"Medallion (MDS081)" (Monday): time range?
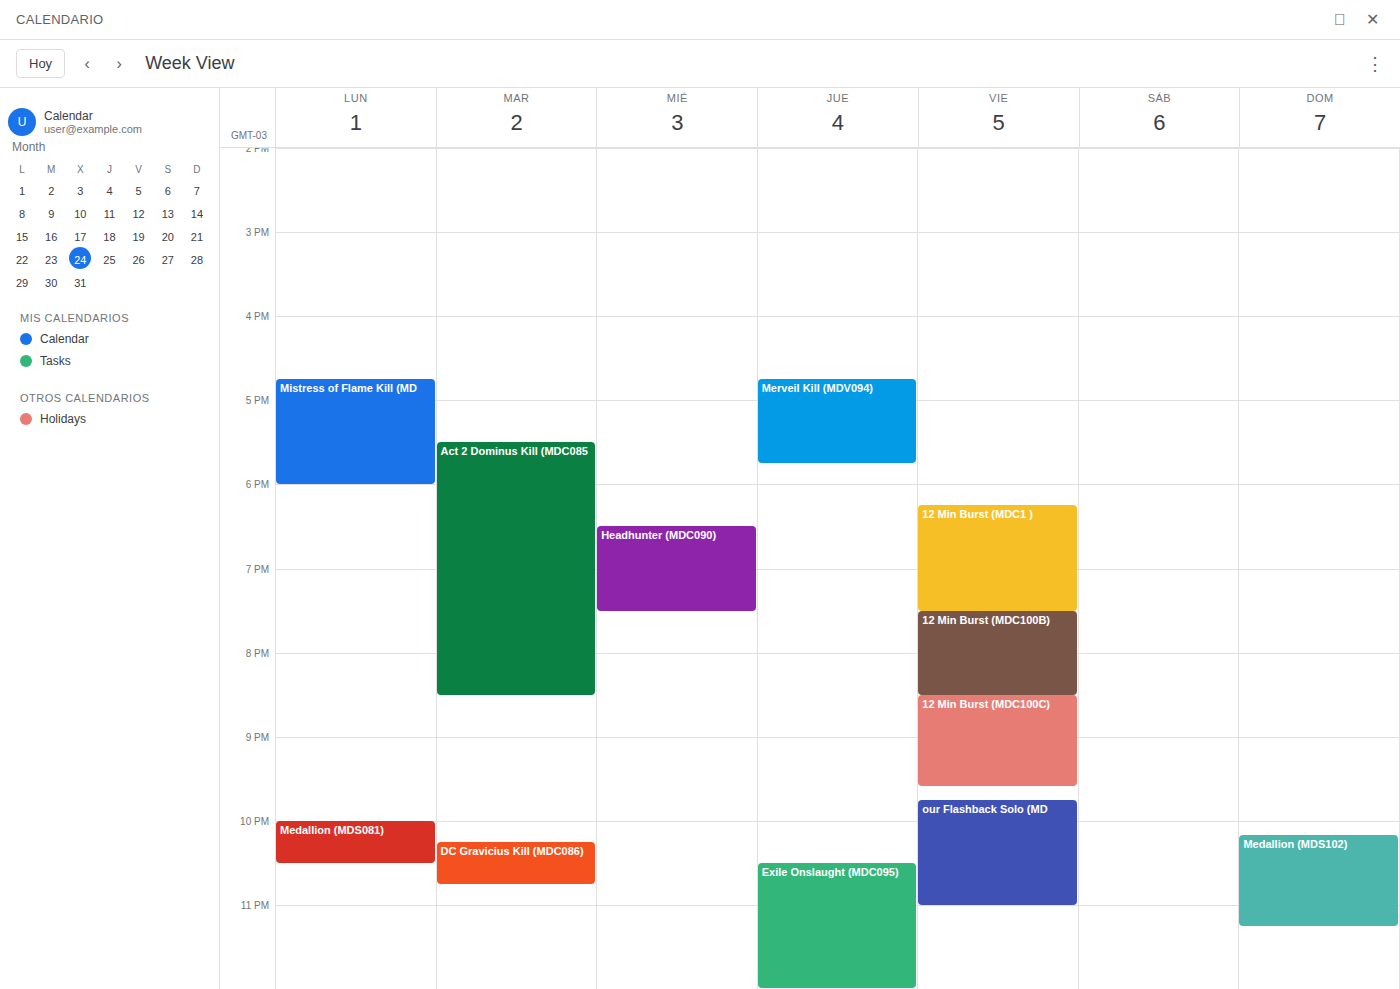
10:00 PM to 10:30 PM